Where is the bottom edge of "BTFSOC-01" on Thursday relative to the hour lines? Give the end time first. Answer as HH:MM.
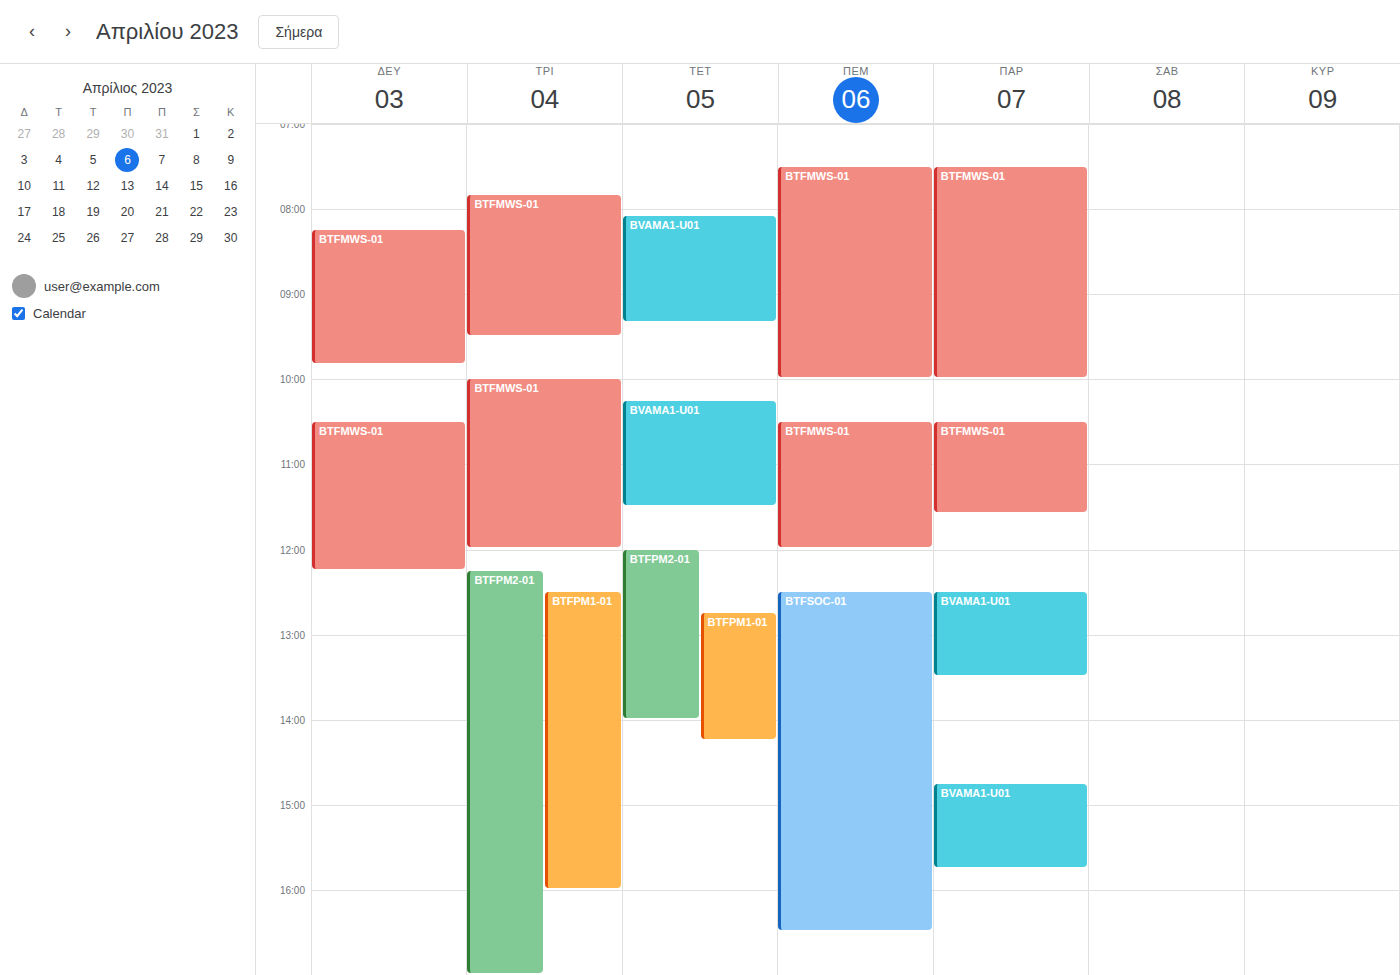
16:30 -- halfway between the 16:00 and 17:00 lines.